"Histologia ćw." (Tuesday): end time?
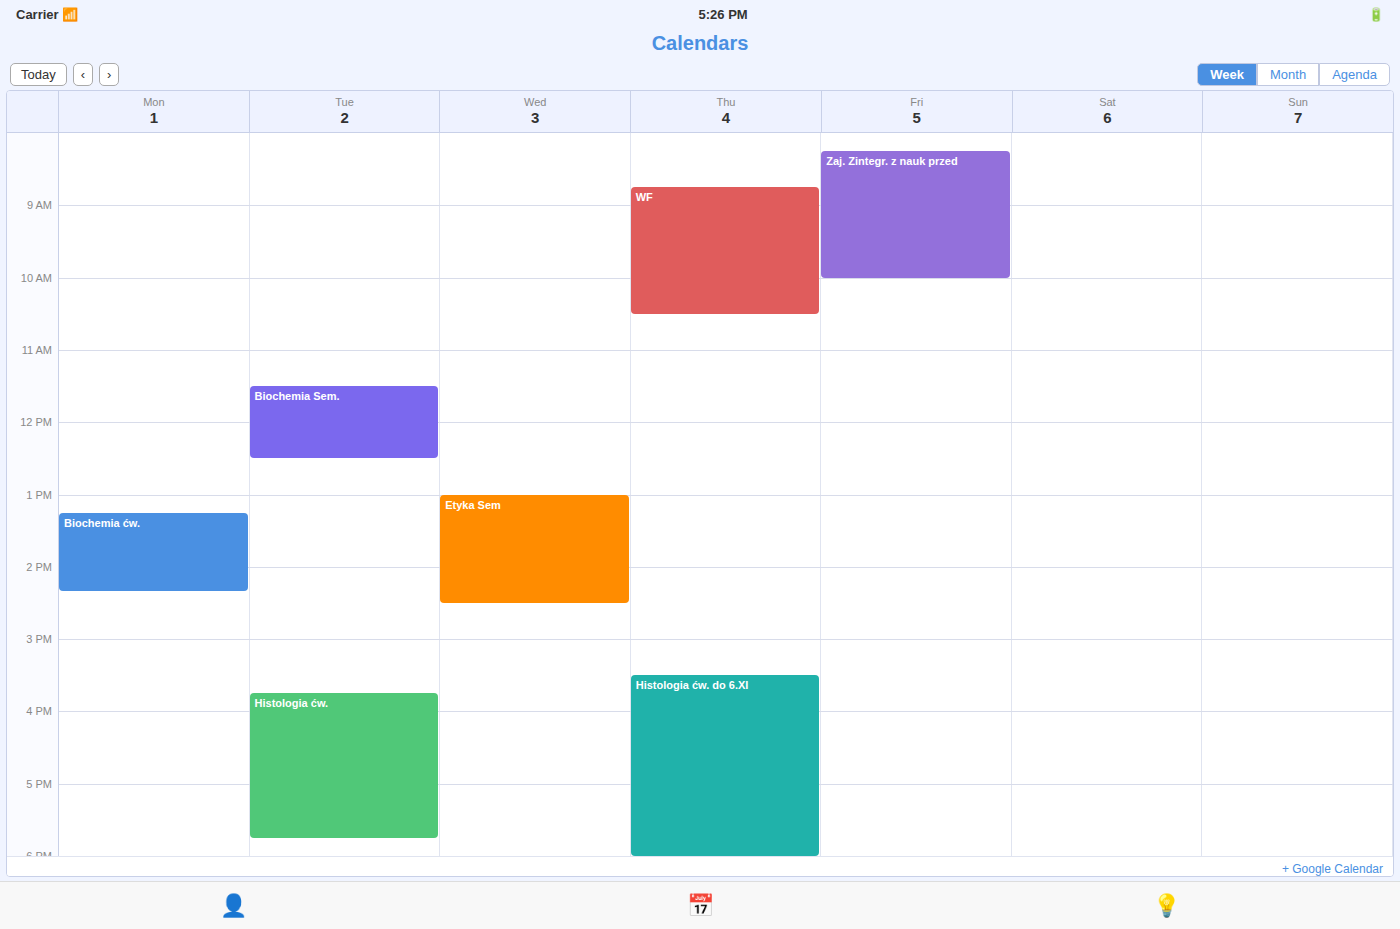
5:45 PM